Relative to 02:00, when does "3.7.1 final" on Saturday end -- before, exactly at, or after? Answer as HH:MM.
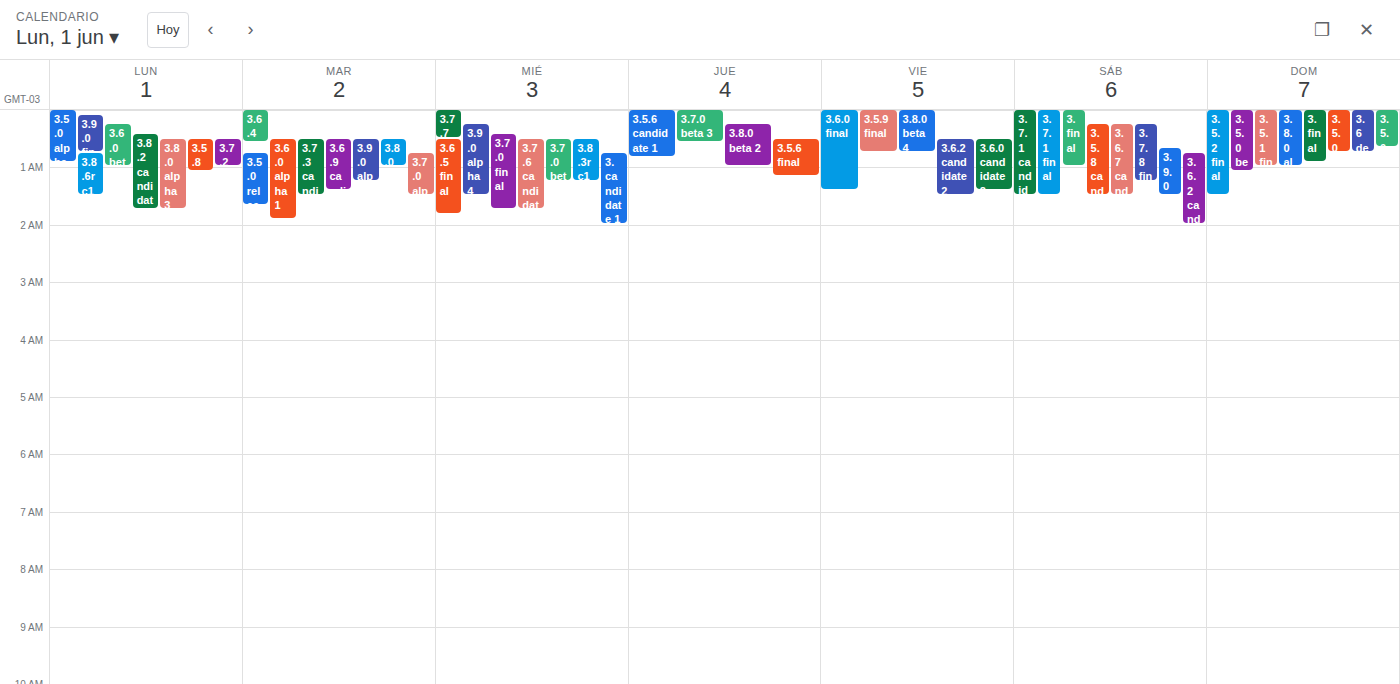
01:30 -- before 02:00, 30 minutes above the 02:00 line.